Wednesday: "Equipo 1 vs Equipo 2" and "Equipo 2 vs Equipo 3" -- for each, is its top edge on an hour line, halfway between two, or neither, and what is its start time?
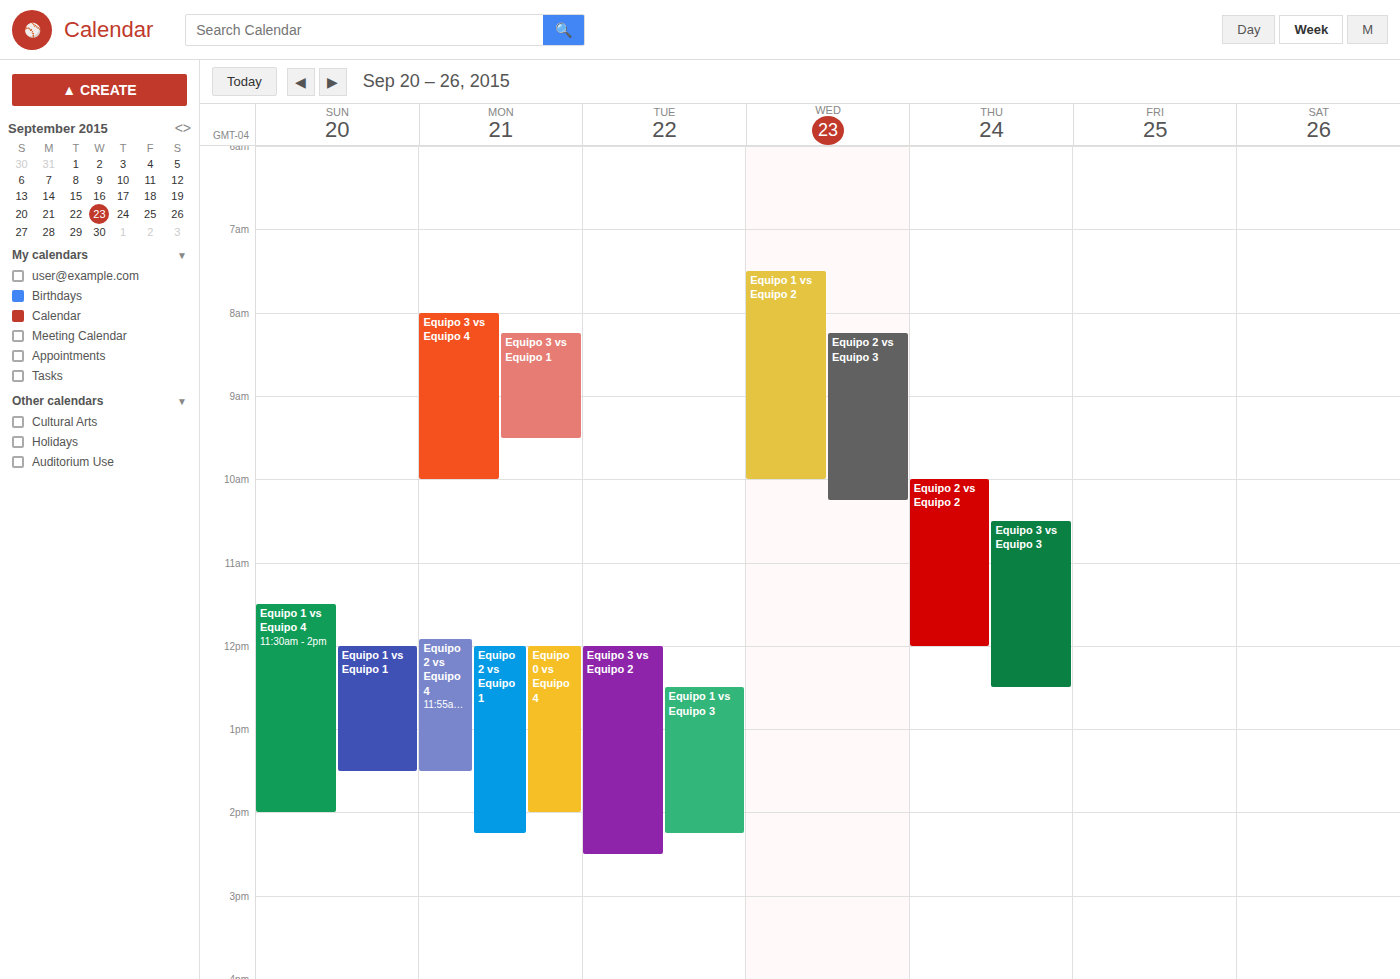
"Equipo 1 vs Equipo 2": 07:30, halfway between the 07:00 and 08:00 lines. "Equipo 2 vs Equipo 3": 08:15, neither: a quarter of the way from the 08:00 line to the 09:00 line.